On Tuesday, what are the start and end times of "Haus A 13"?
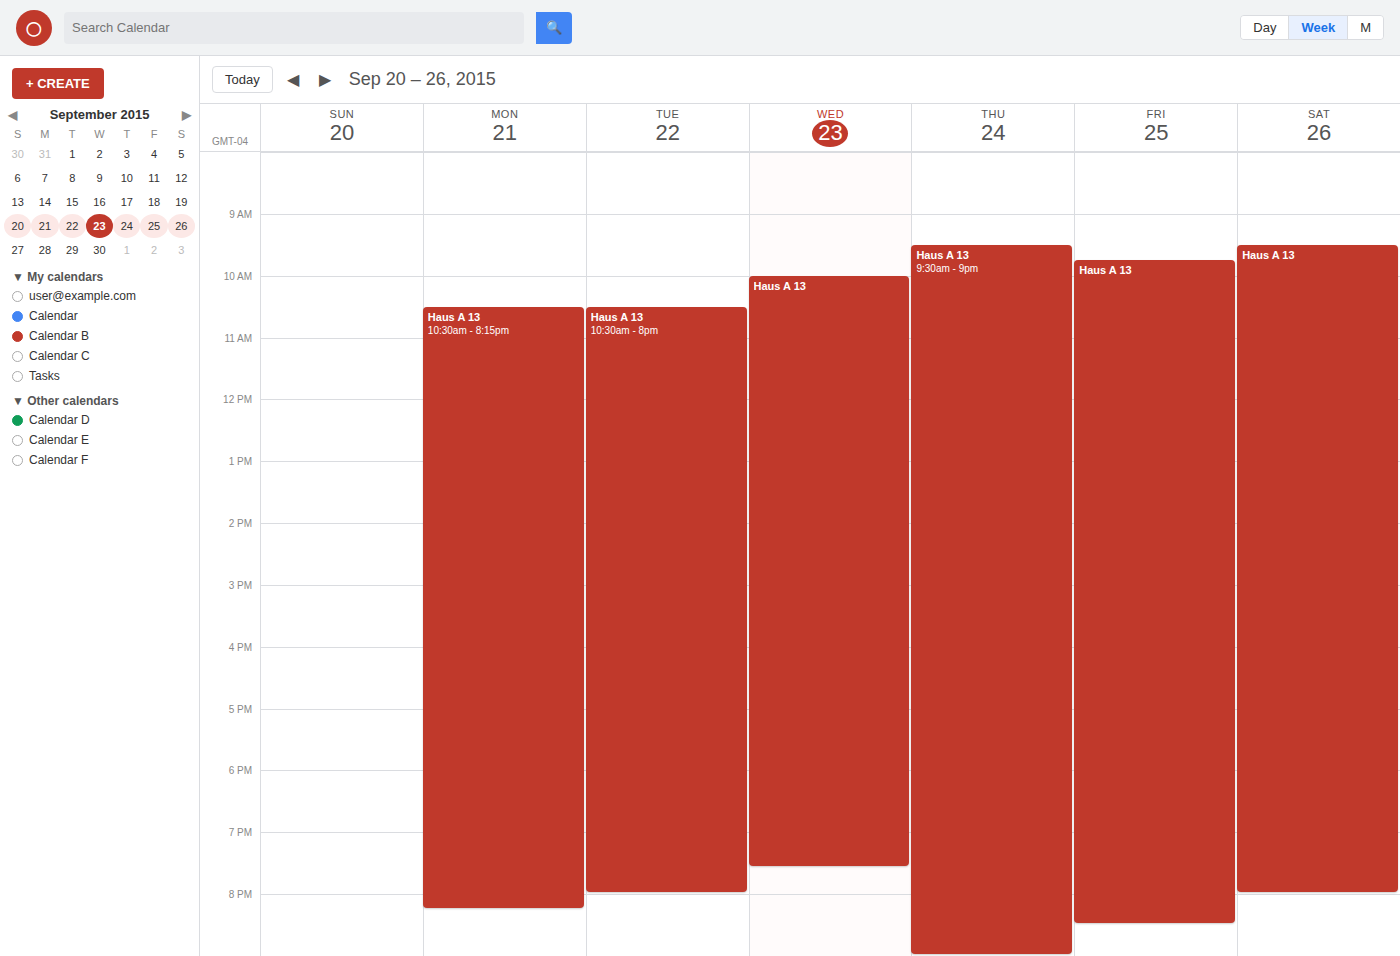
10:30 AM to 8:00 PM